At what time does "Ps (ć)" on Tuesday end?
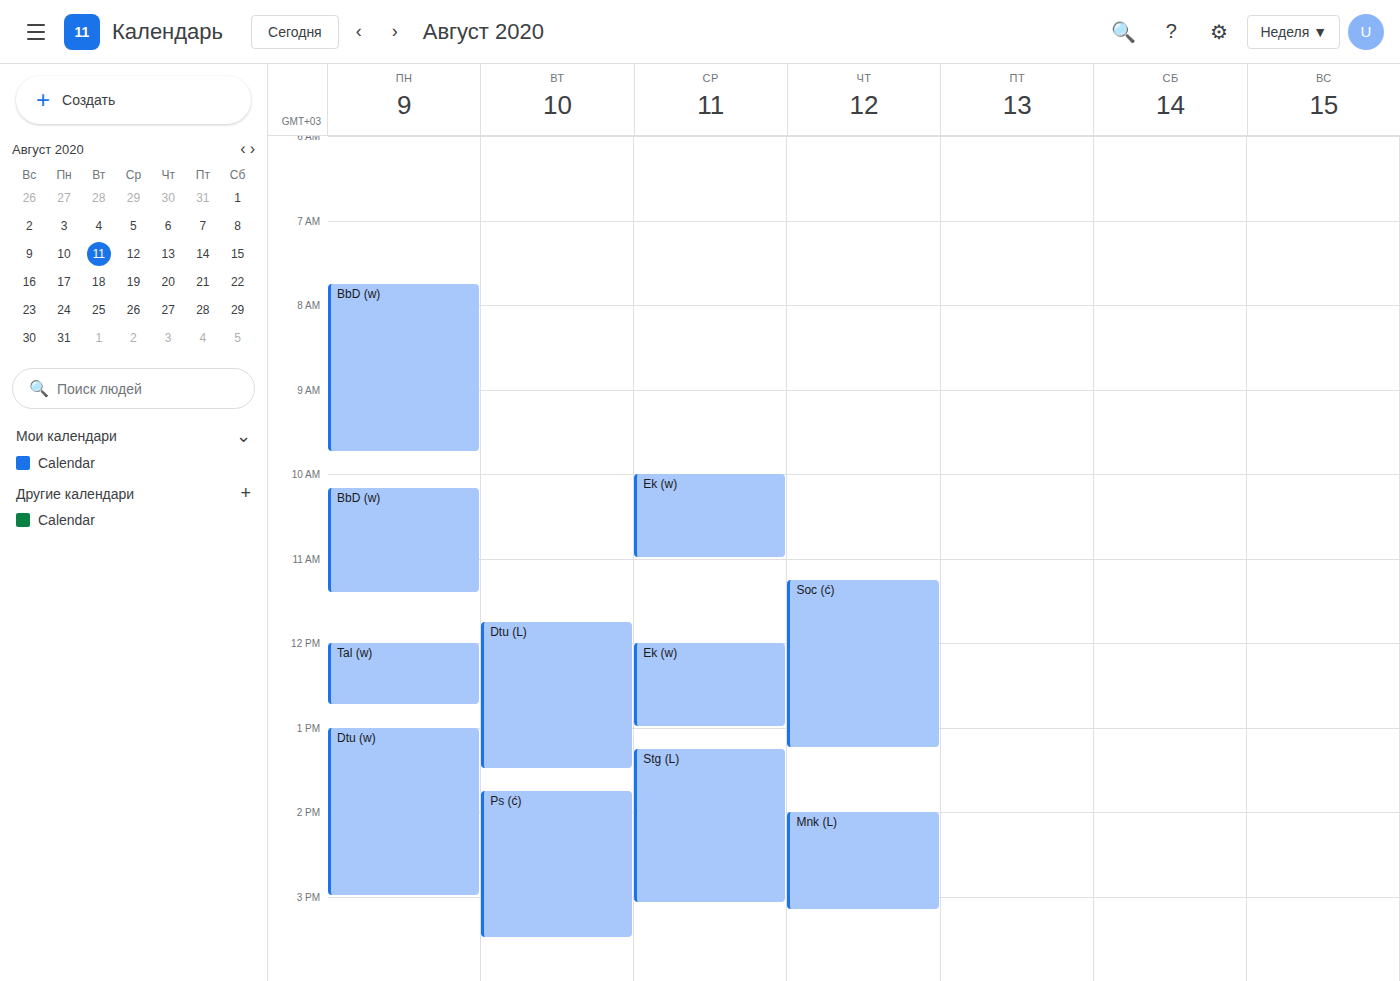
3:30 PM